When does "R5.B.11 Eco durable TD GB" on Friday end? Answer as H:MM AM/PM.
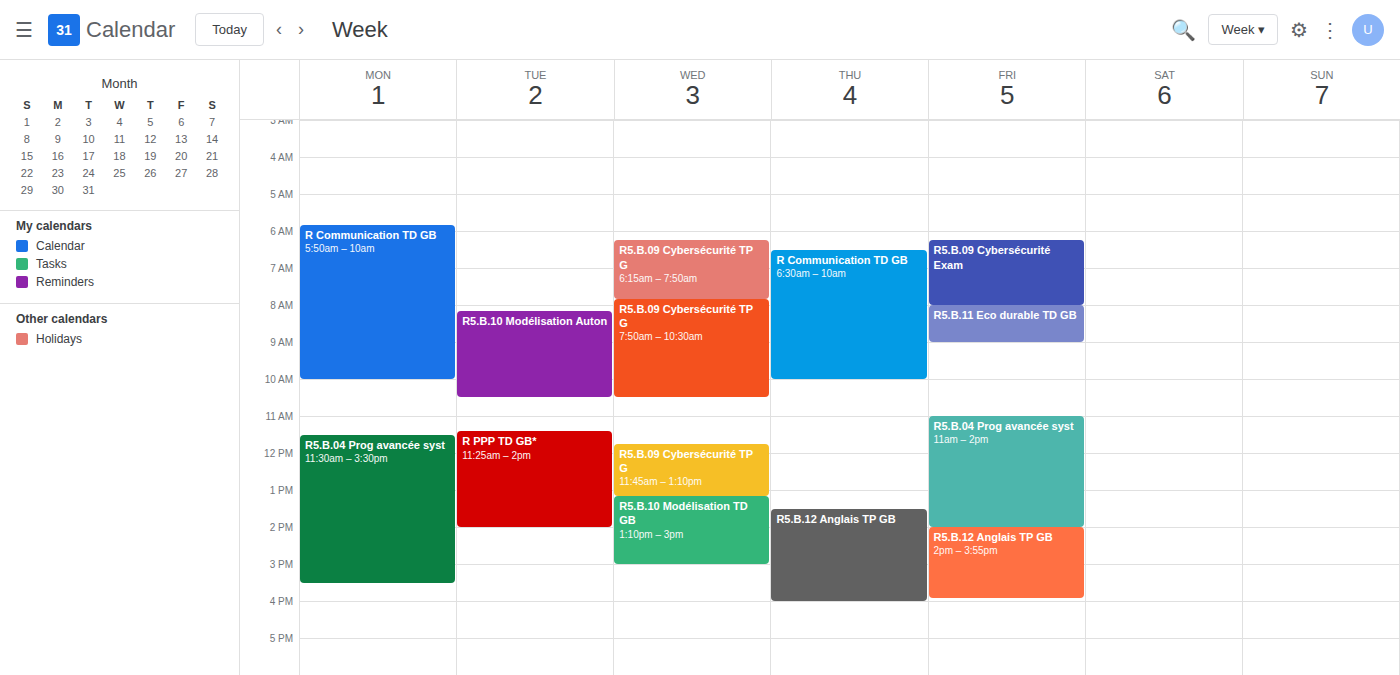
9:00 AM